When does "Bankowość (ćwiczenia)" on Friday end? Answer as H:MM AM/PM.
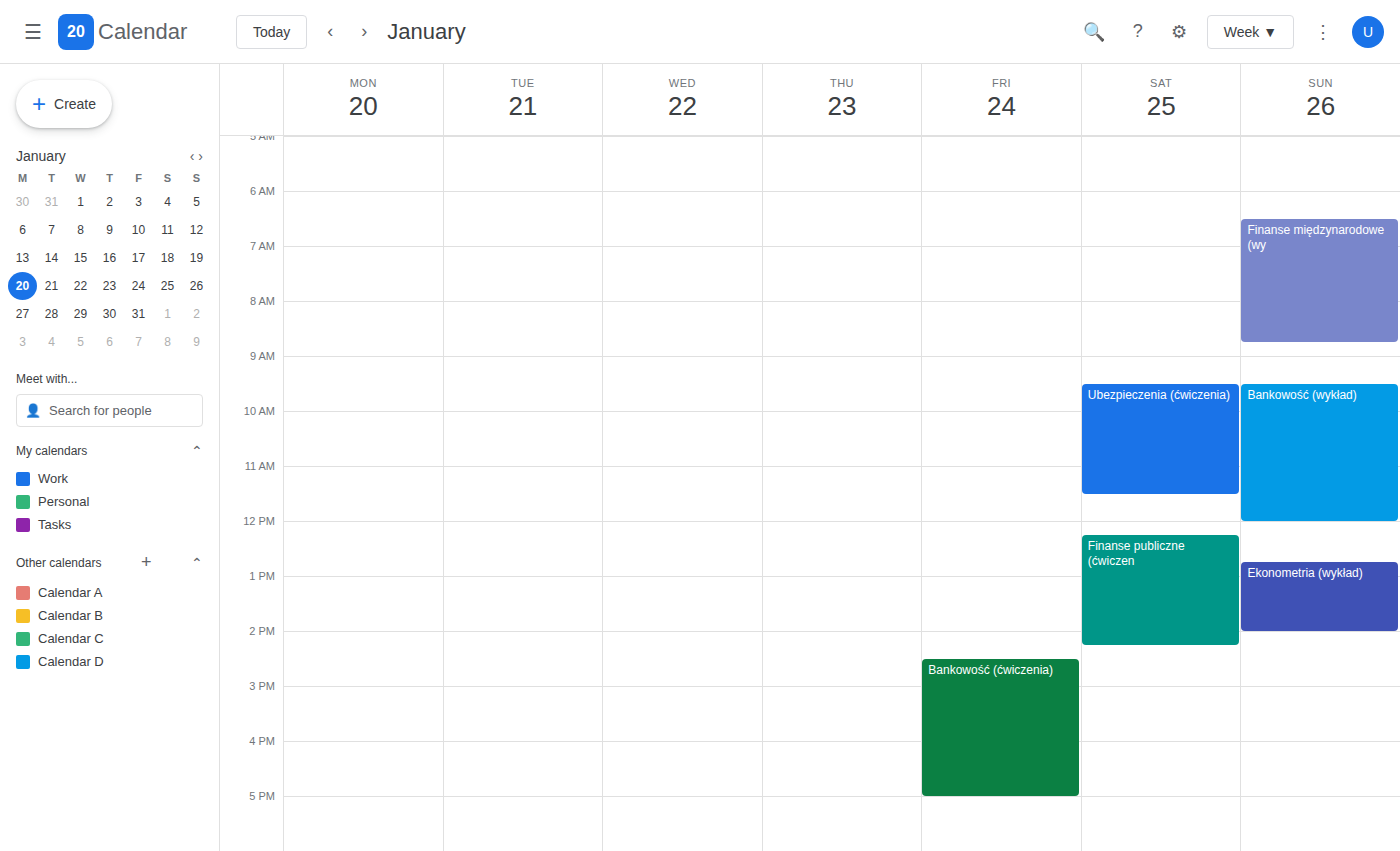
5:00 PM